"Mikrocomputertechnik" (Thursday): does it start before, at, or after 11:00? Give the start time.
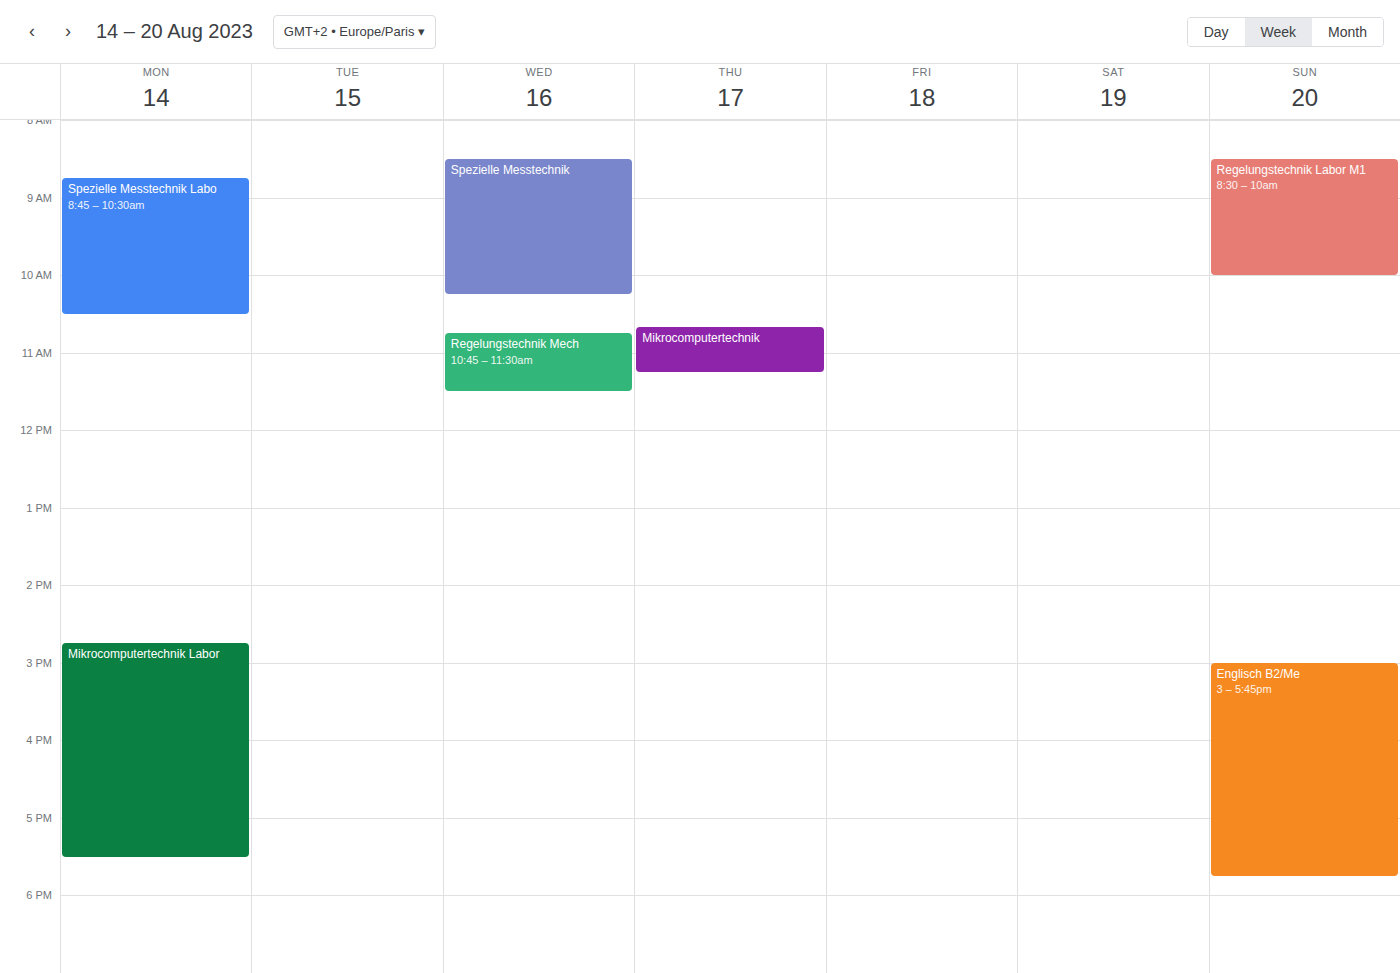
10:40 -- before 11:00, 20 minutes above the 11:00 line.